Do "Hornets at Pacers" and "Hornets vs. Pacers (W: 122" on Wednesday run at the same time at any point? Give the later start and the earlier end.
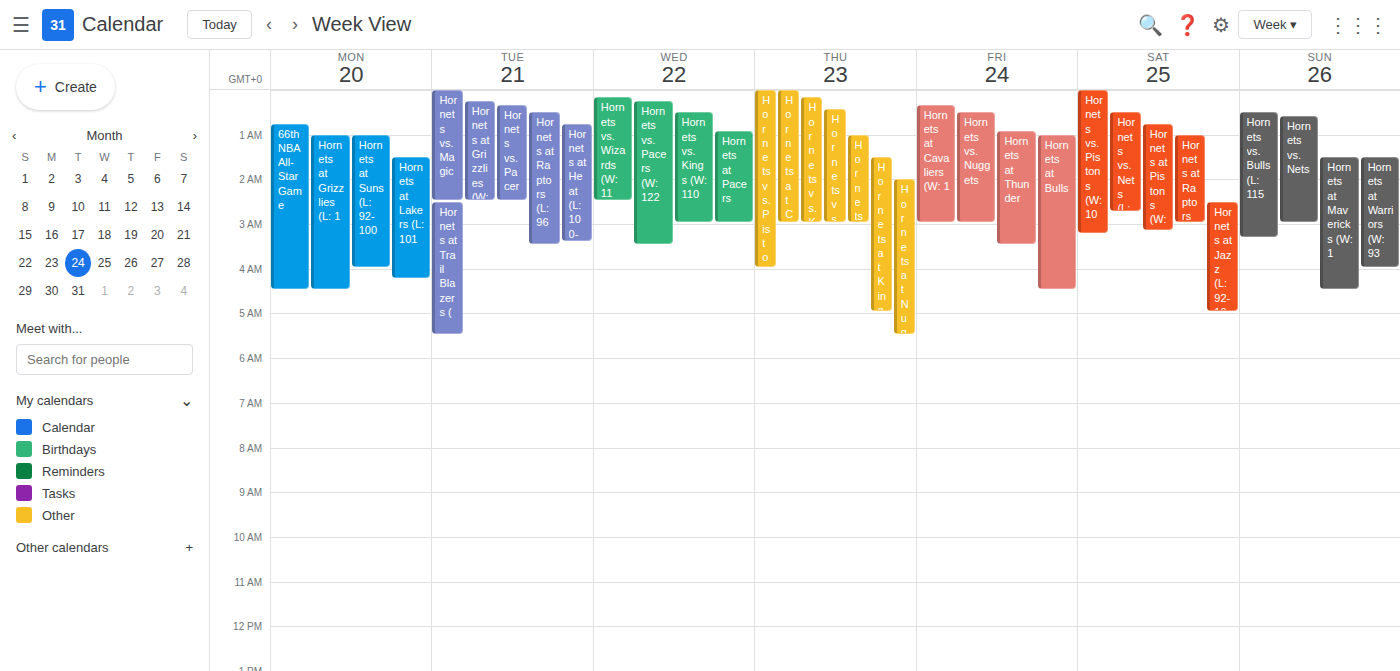
"Hornets at Pacers" runs 00:55 to 03:00, inside "Hornets vs. Pacers (W: 122" -- they overlap.